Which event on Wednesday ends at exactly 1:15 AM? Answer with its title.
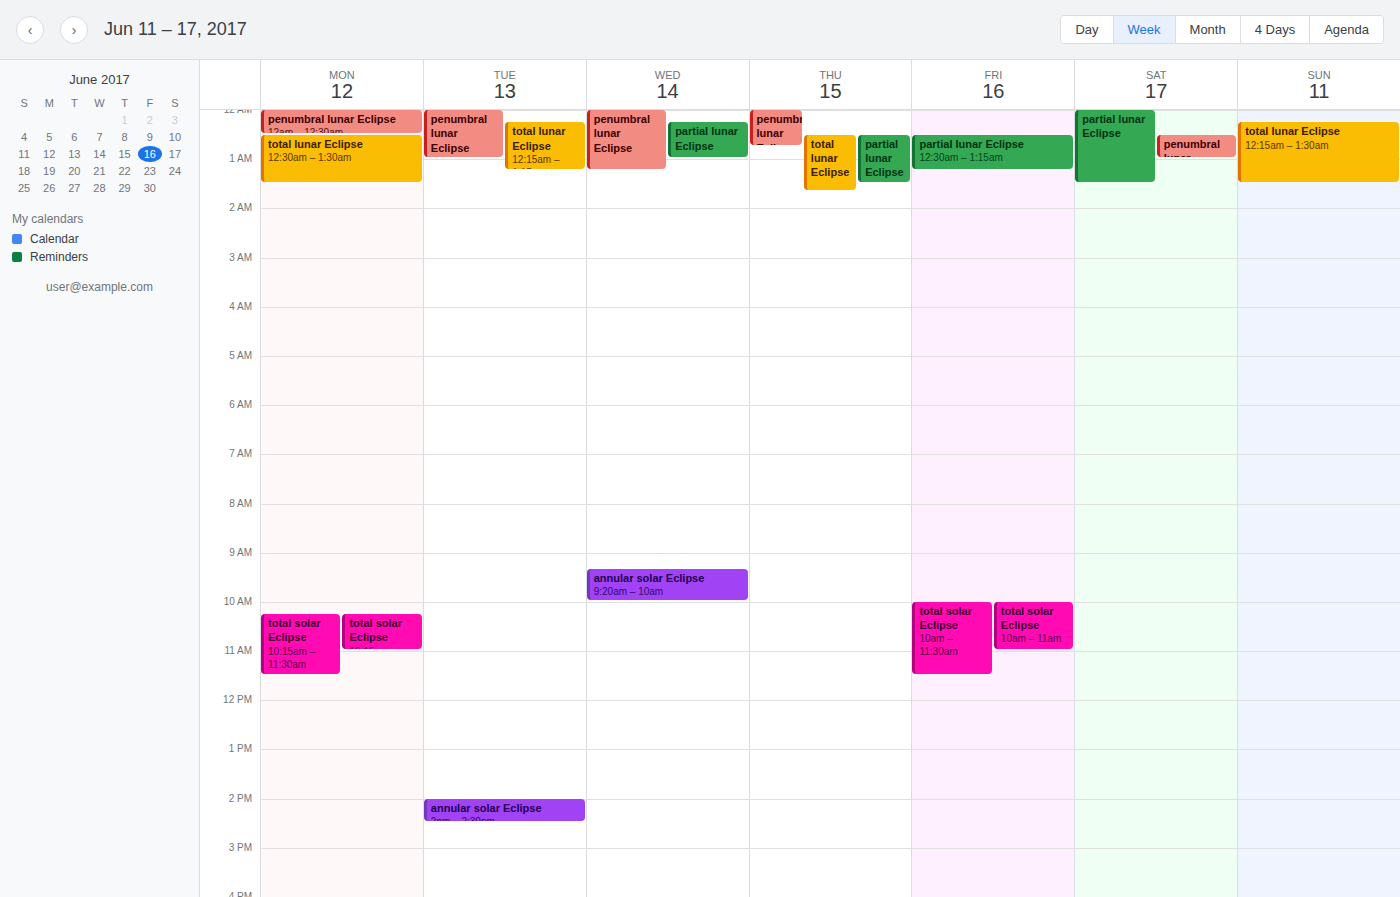
"penumbral lunar Eclipse"